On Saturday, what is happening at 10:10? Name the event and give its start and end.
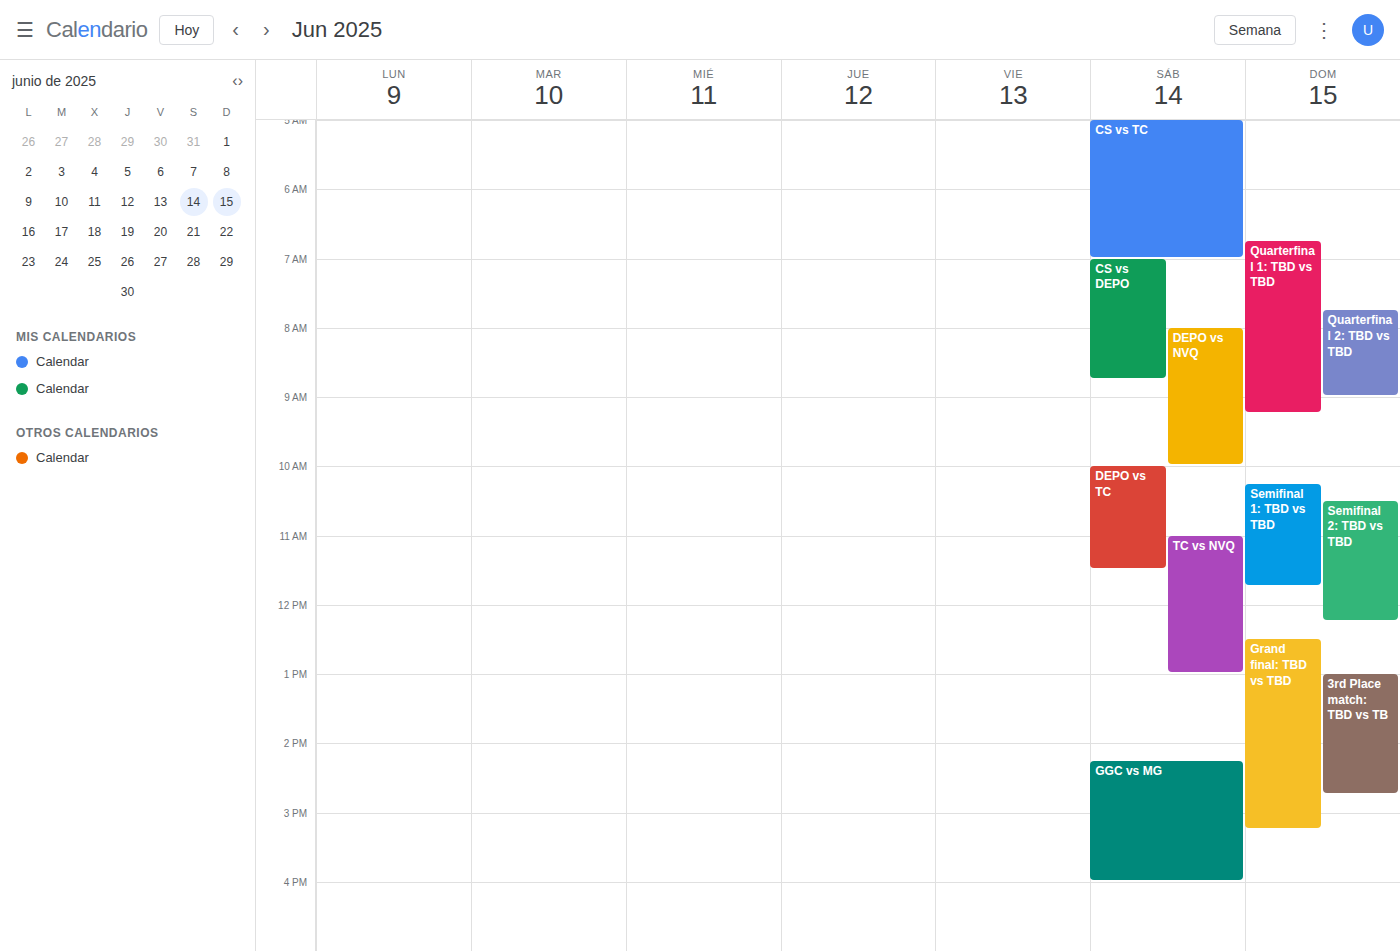
"DEPO vs TC", 10:00 to 11:30